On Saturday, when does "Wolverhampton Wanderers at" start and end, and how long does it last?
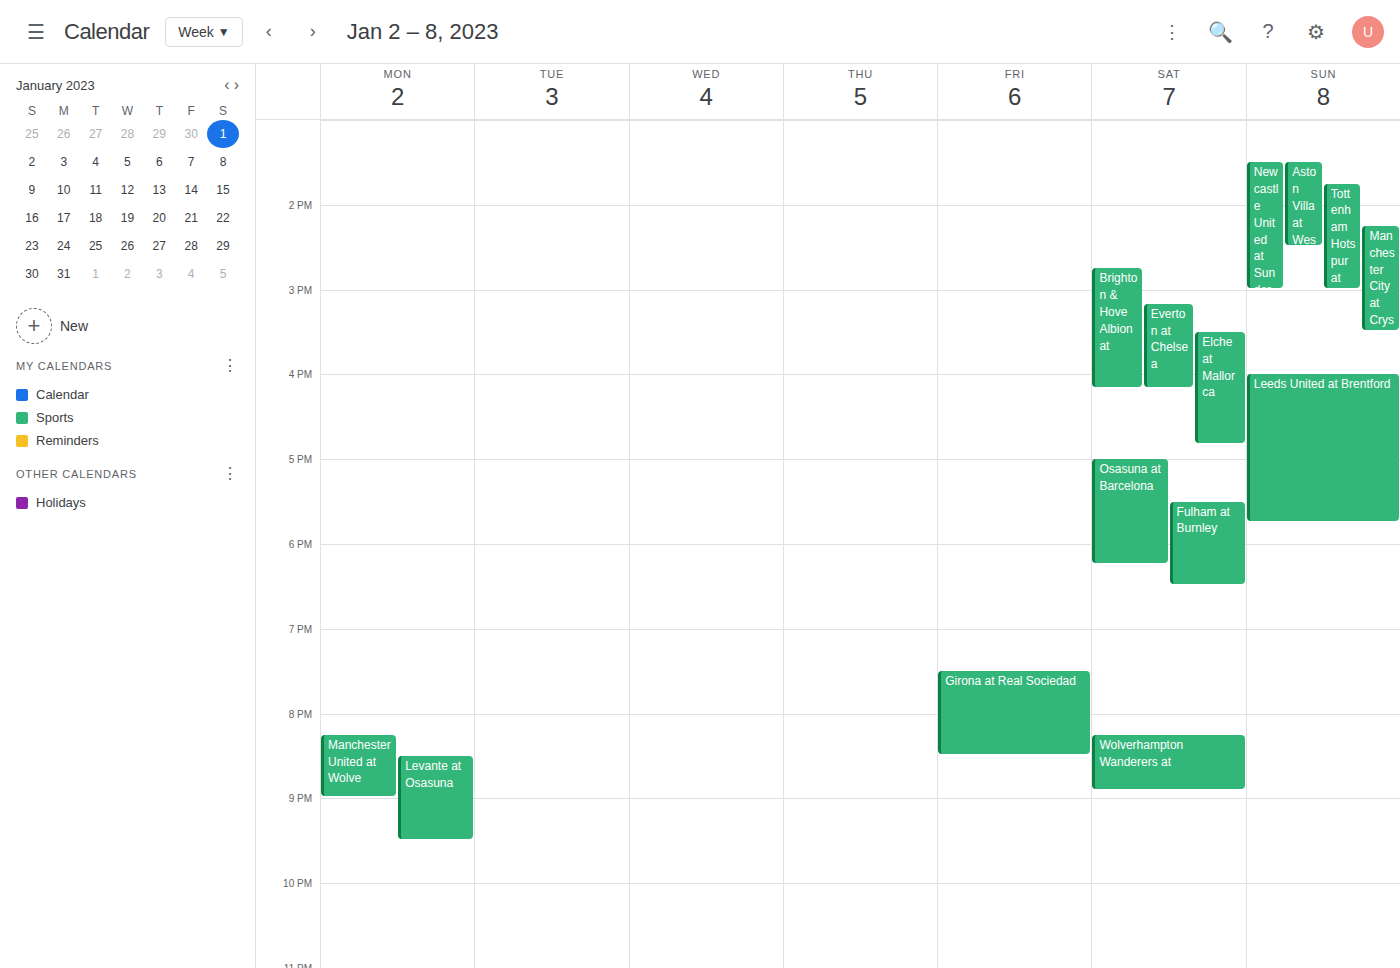
8:15 PM to 8:55 PM, 40 minutes